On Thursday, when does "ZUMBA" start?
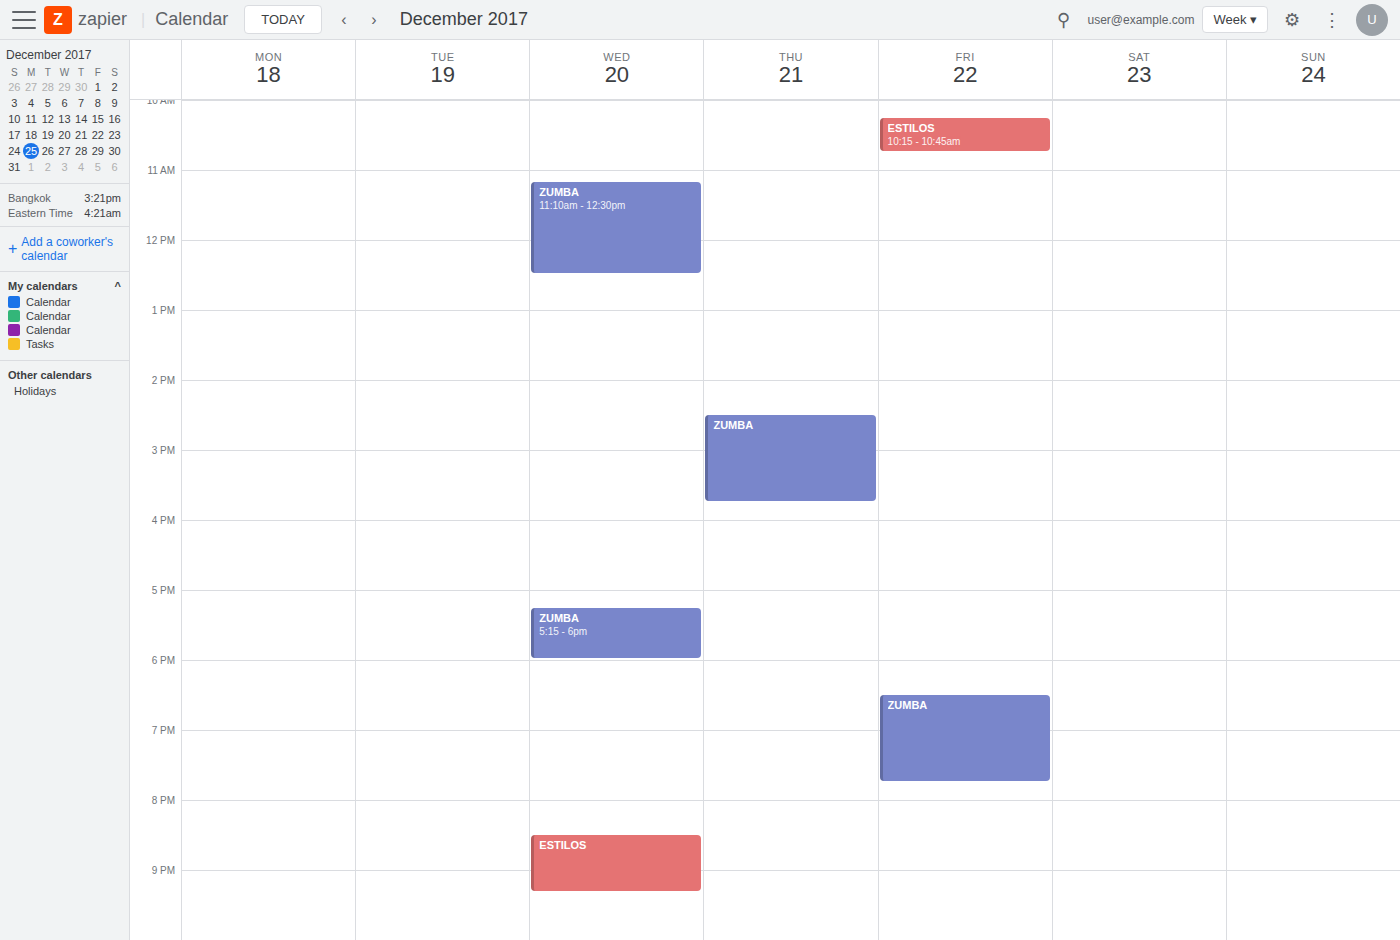
2:30 PM